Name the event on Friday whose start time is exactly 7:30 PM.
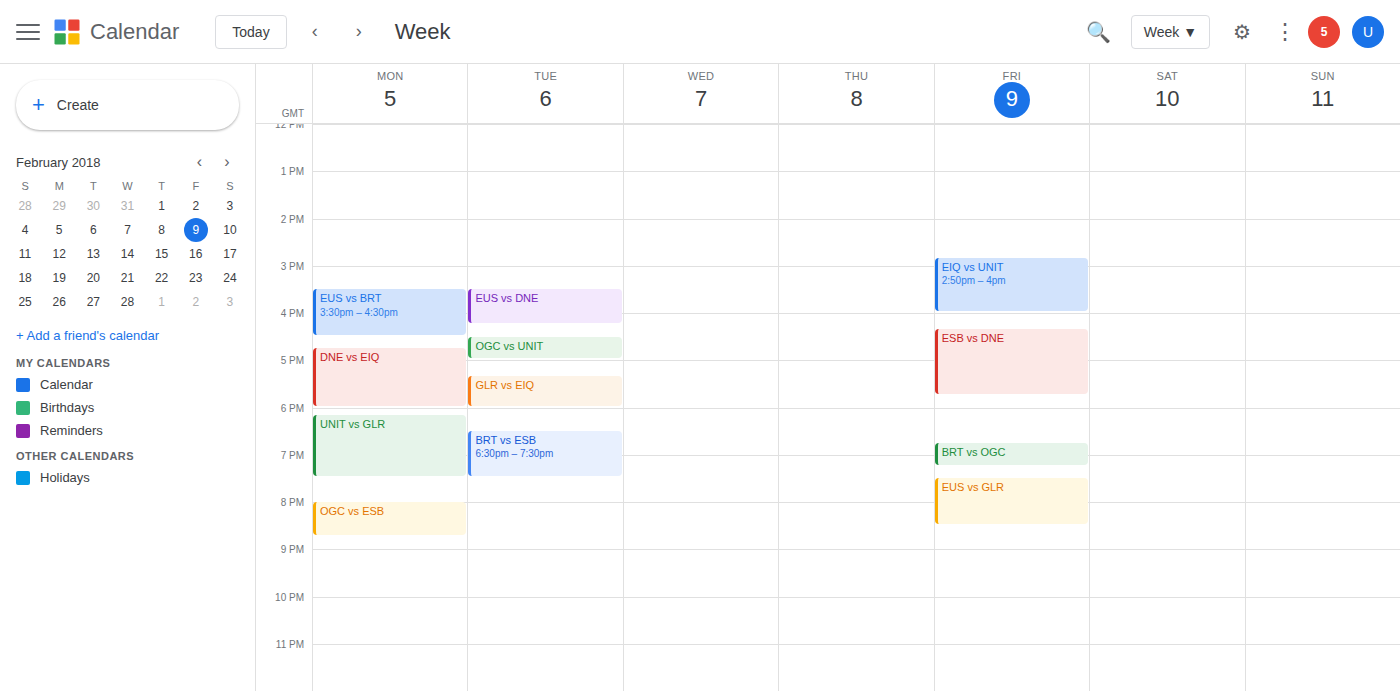
"EUS vs GLR"